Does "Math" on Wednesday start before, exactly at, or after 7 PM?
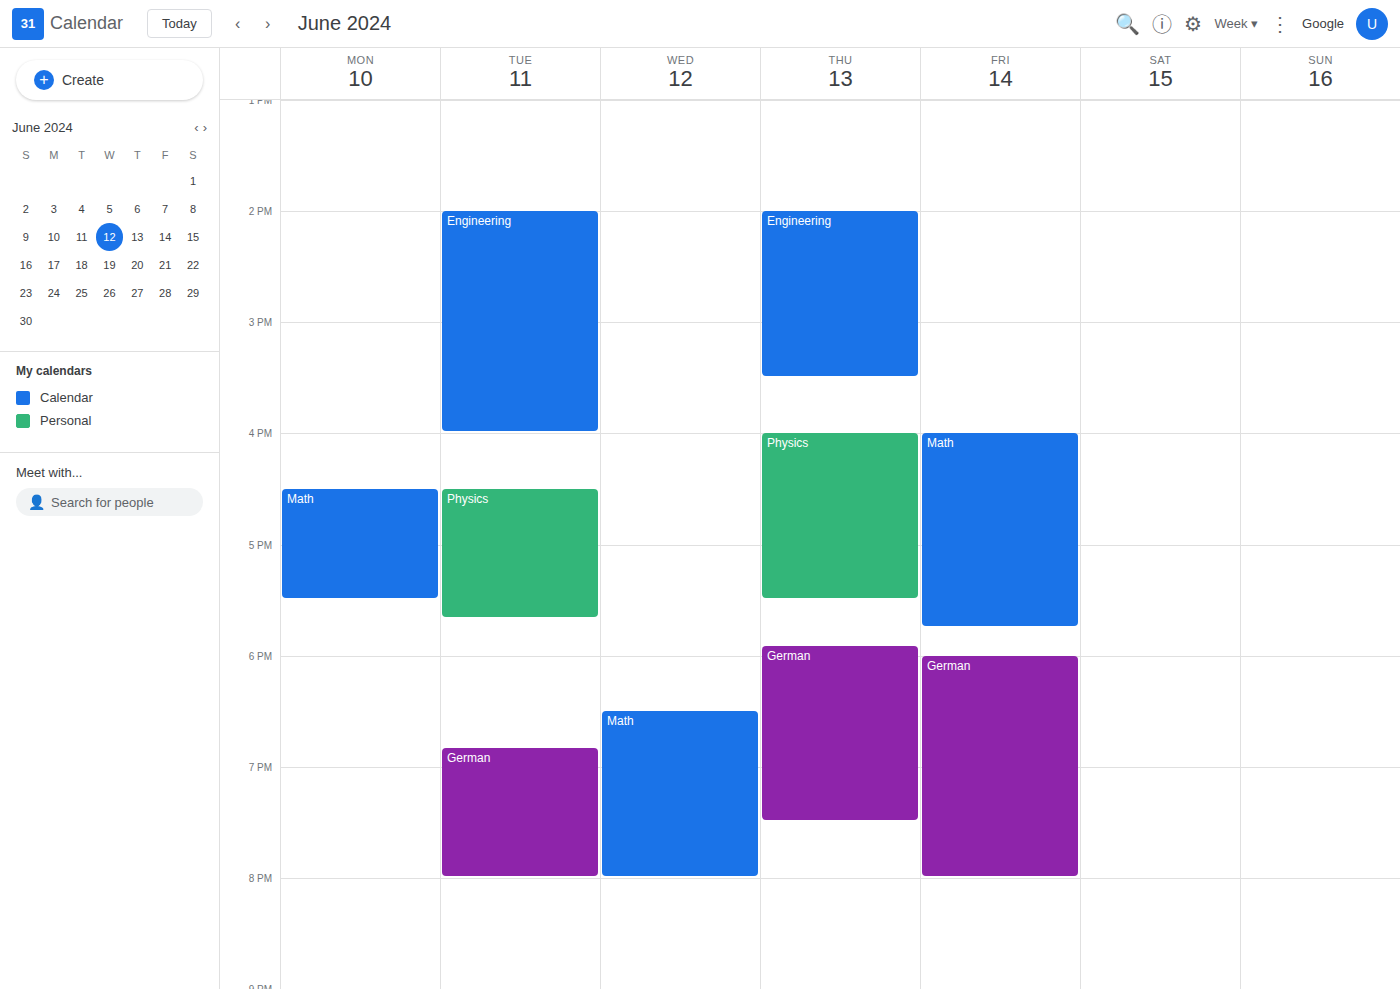
6:30 PM -- before 7 PM, 30 minutes above the 7 PM line.